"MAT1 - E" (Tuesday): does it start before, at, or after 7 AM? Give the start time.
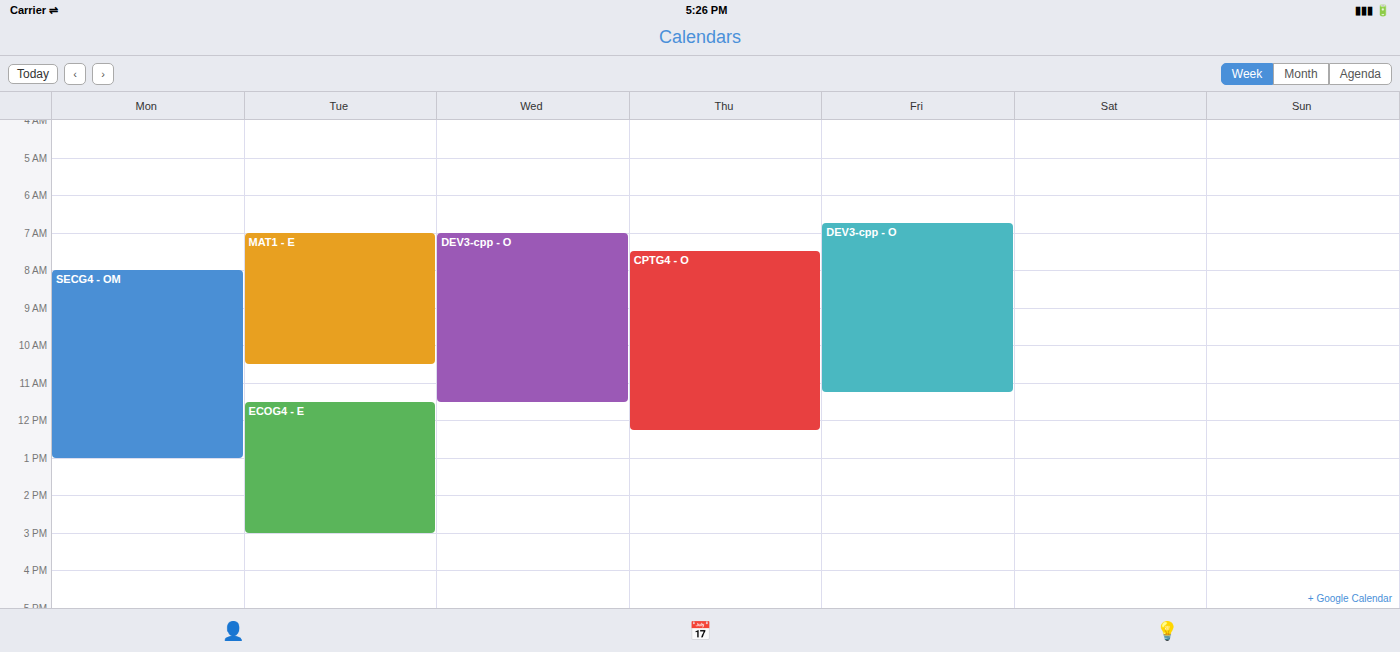
7:00 AM -- exactly at 7 AM, on the 7 AM line.